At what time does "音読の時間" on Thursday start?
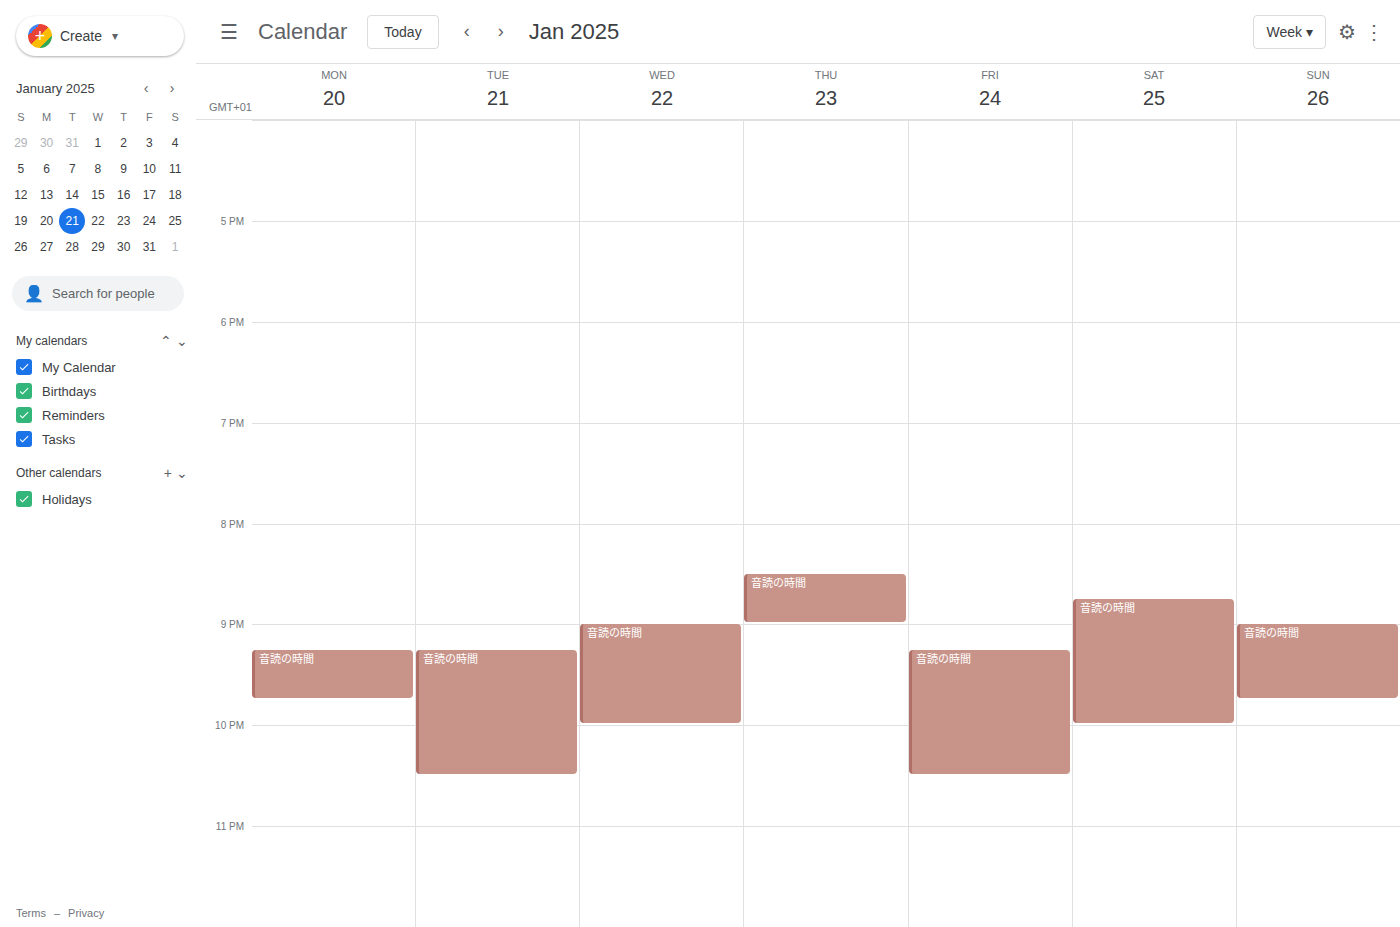
8:30 PM